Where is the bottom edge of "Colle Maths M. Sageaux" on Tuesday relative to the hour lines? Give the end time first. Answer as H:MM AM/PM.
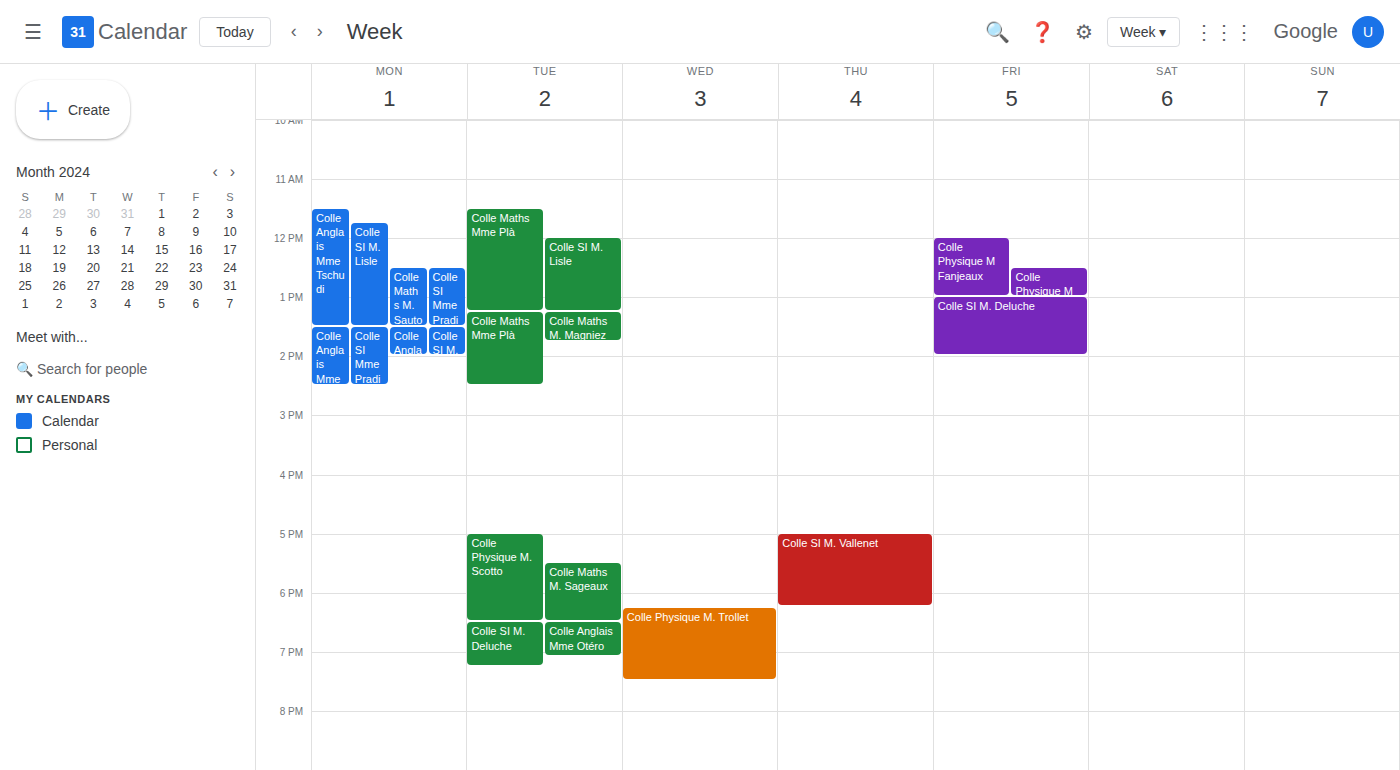
6:30 PM -- halfway between the 6 PM and 7 PM lines.